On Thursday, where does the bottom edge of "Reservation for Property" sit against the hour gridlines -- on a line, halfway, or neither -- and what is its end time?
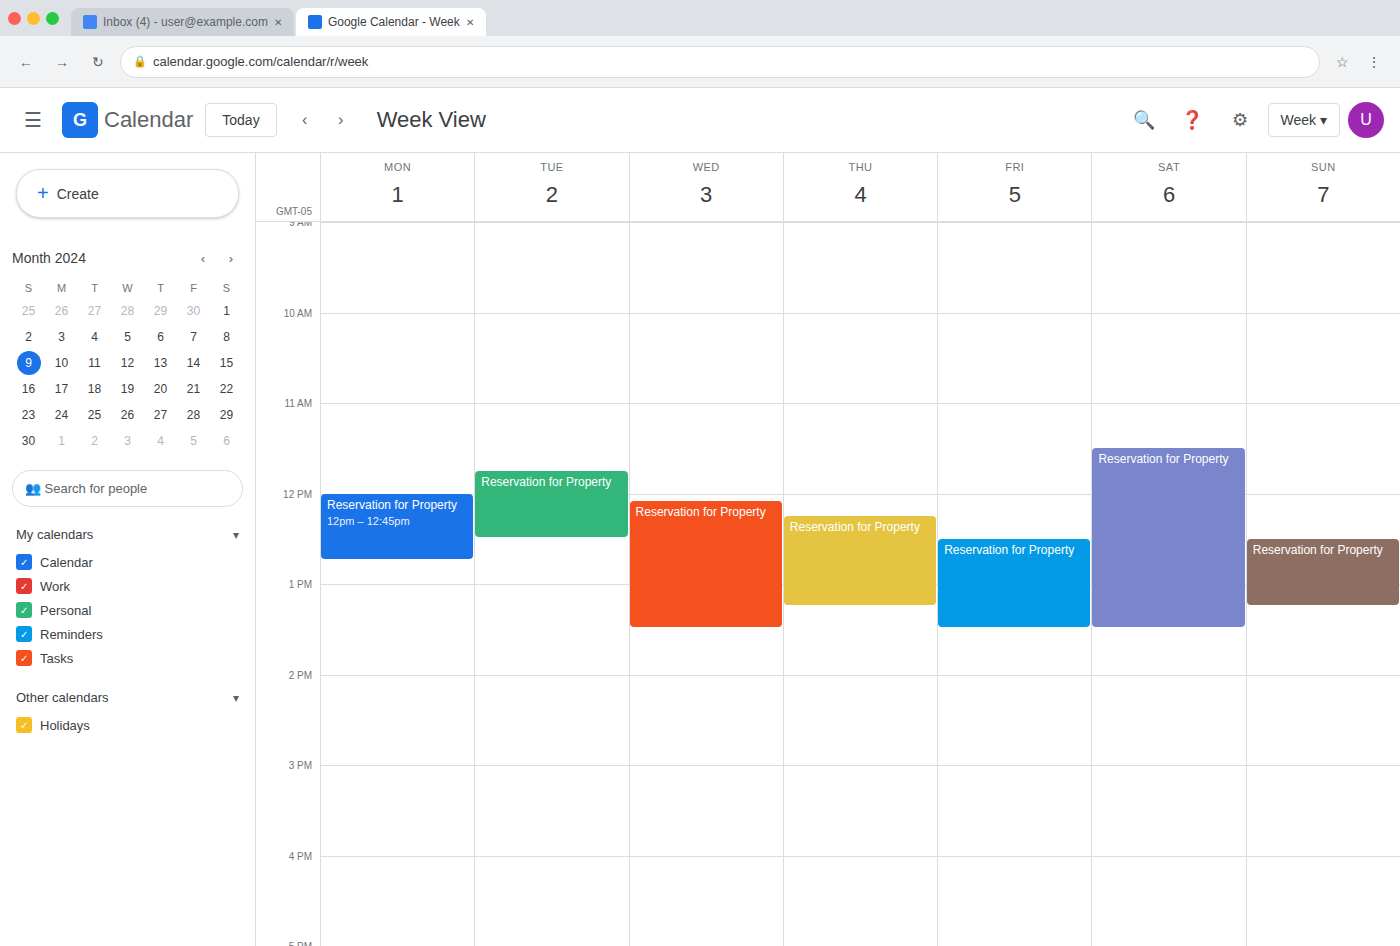
1:15 PM -- neither: a quarter of the way from the 1 PM line to the 2 PM line.